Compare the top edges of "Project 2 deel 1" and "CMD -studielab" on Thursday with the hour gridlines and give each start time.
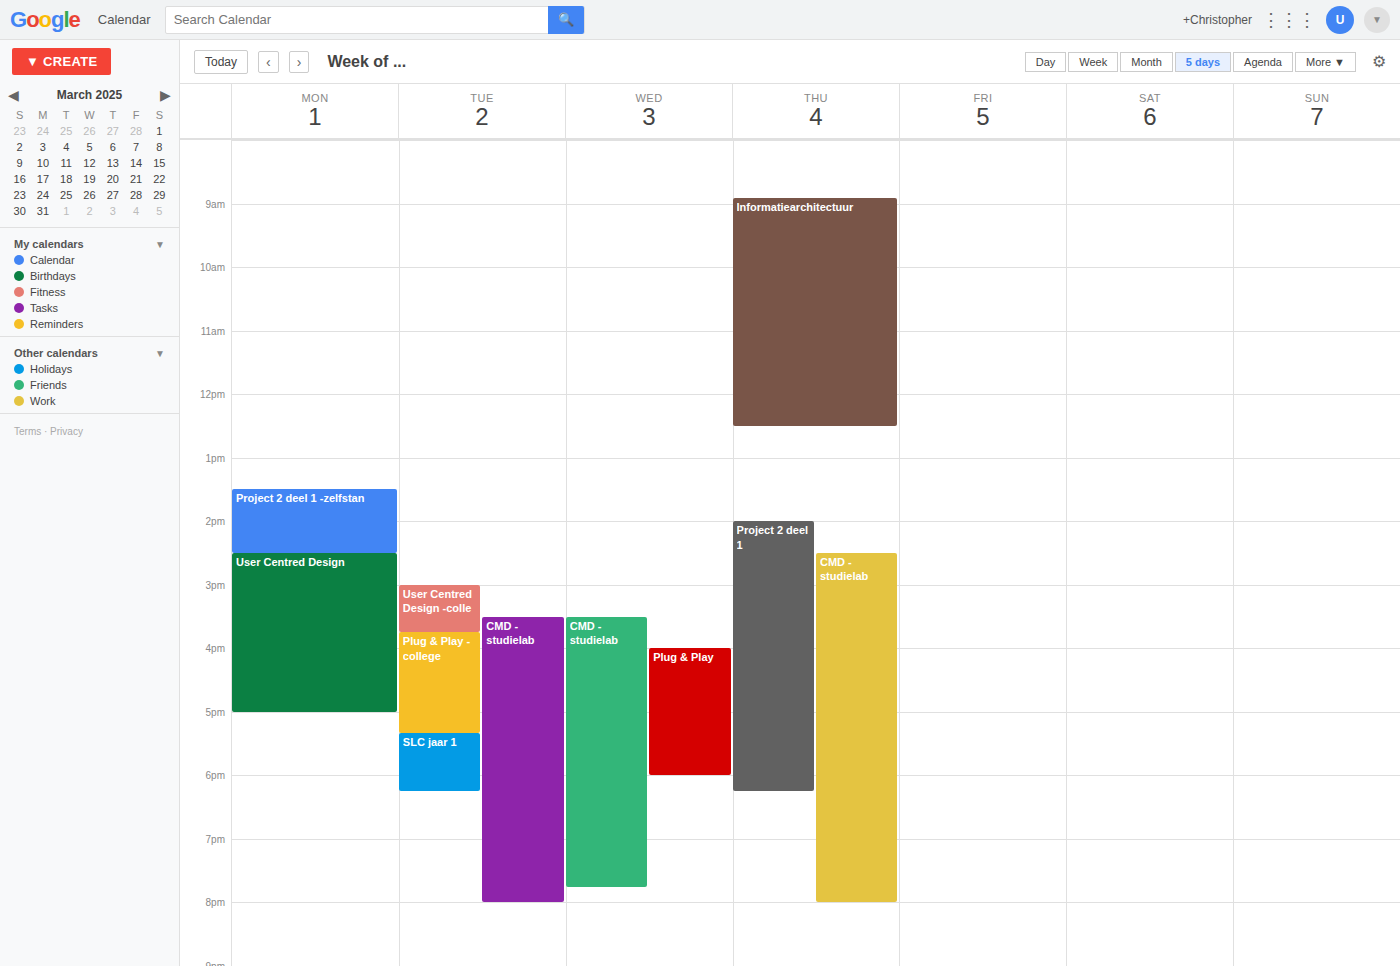
"Project 2 deel 1": 2:00 PM, exactly on the 2 PM line. "CMD -studielab": 2:30 PM, halfway between the 2 PM and 3 PM lines.